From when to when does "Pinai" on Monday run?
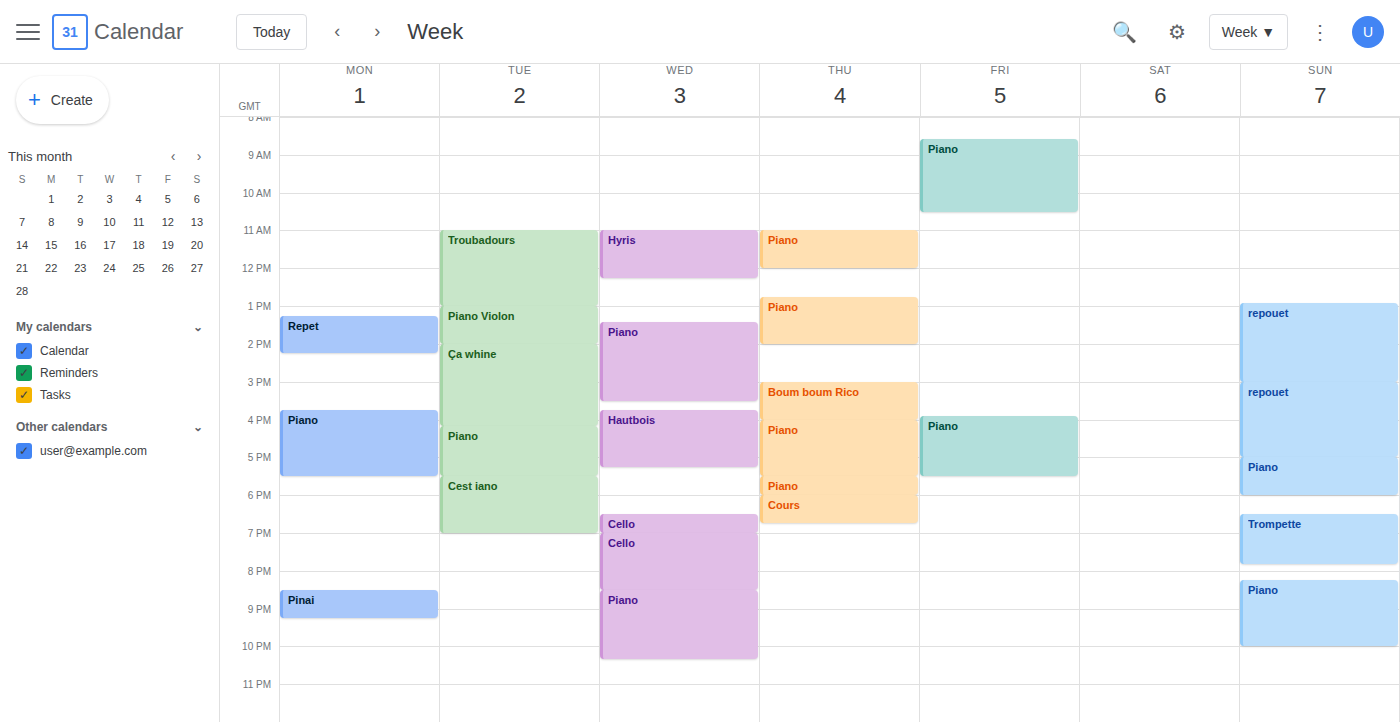
8:30 PM to 9:15 PM